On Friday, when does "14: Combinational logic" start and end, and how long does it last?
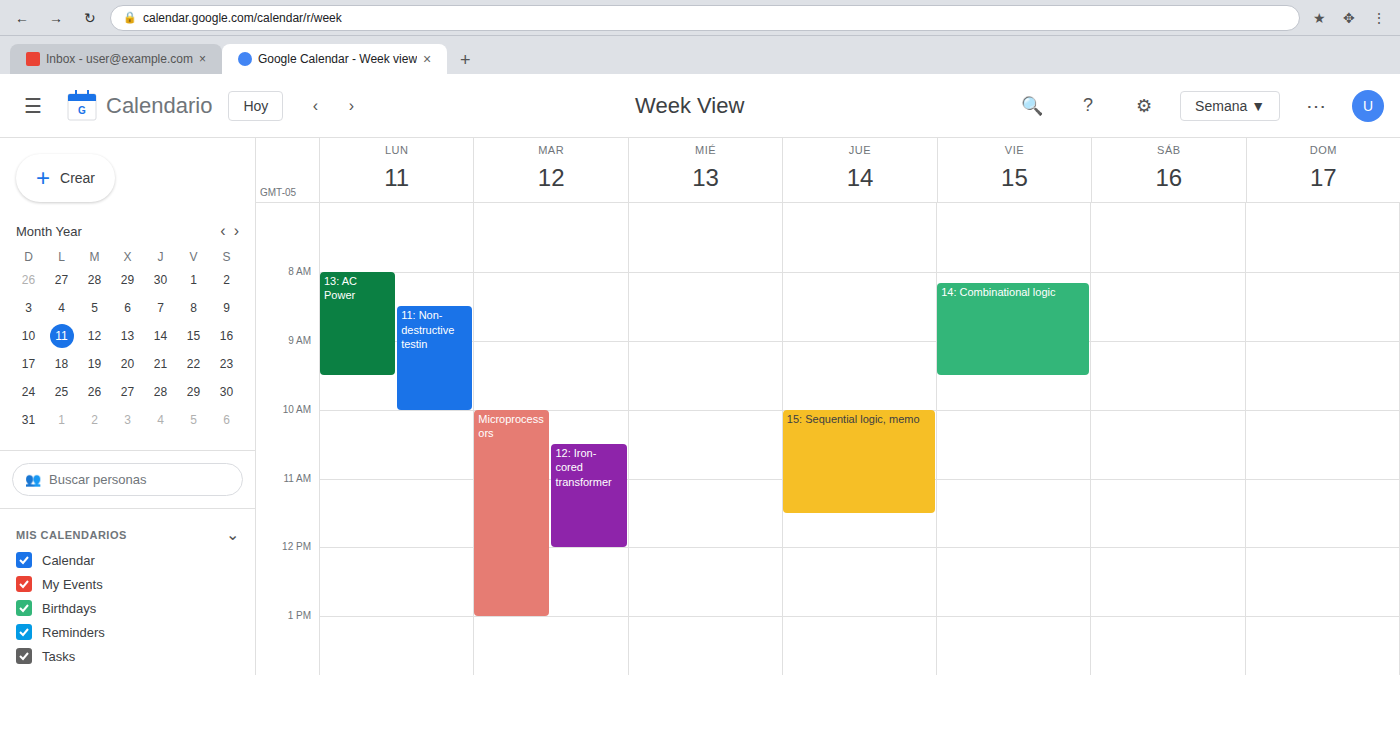
8:10 AM to 9:30 AM, 1 hour 20 minutes